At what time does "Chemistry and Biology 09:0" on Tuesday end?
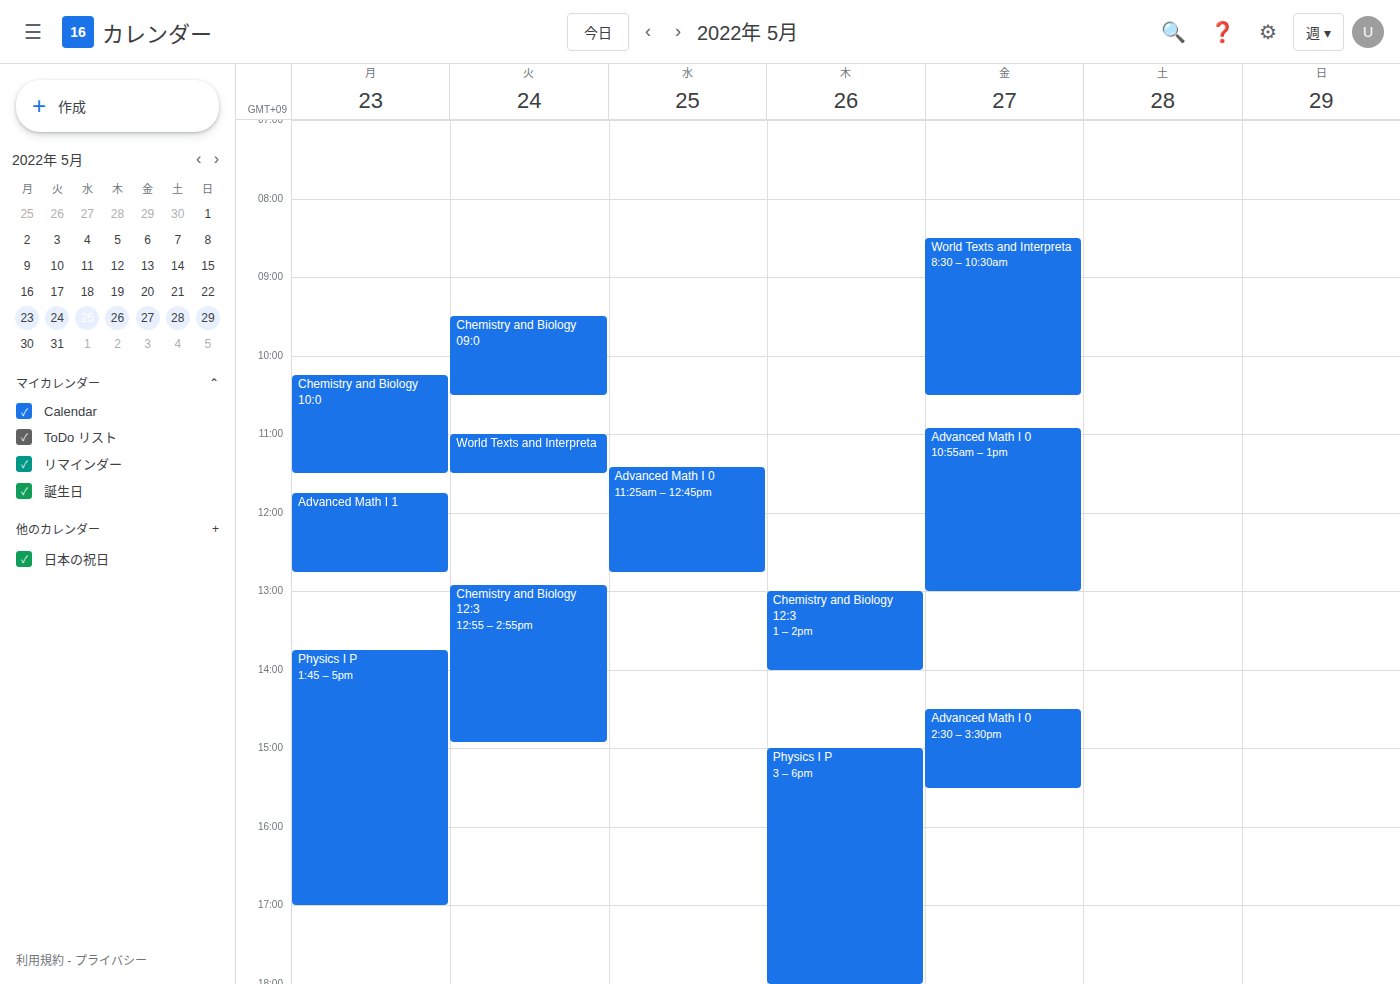
10:30 AM